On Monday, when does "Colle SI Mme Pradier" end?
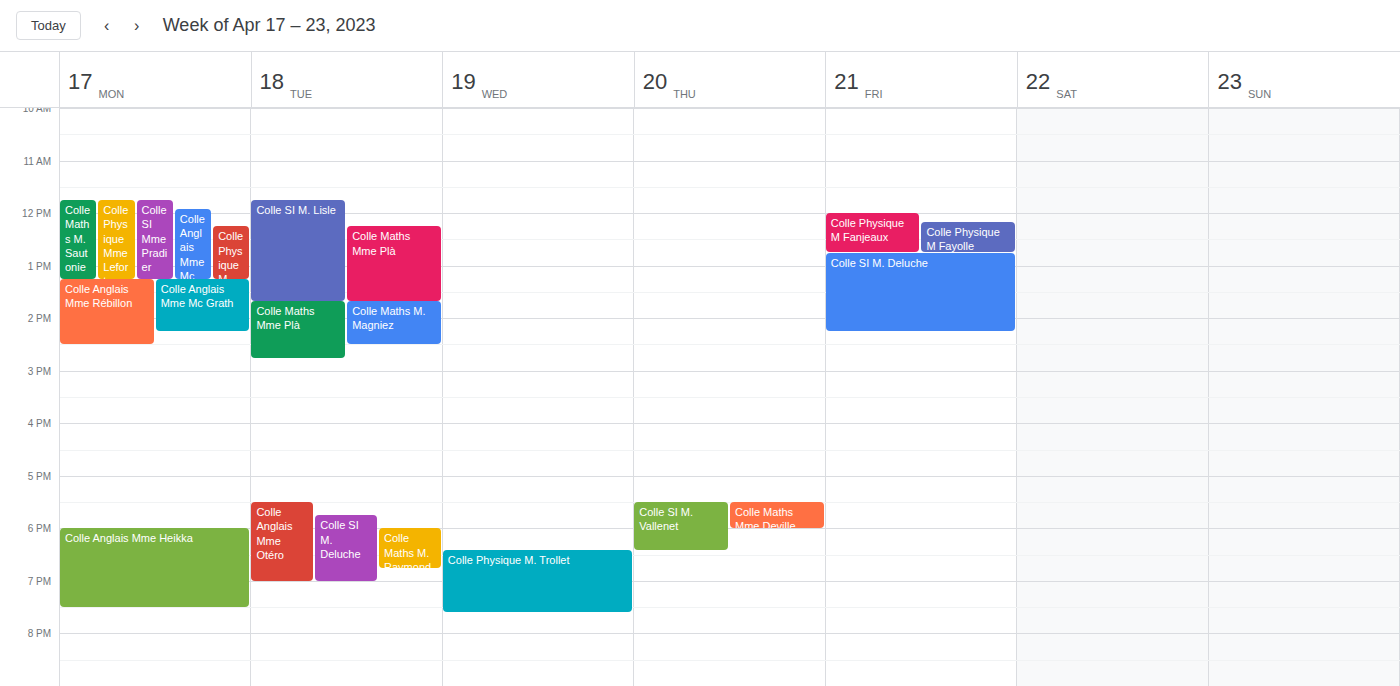
1:15 PM